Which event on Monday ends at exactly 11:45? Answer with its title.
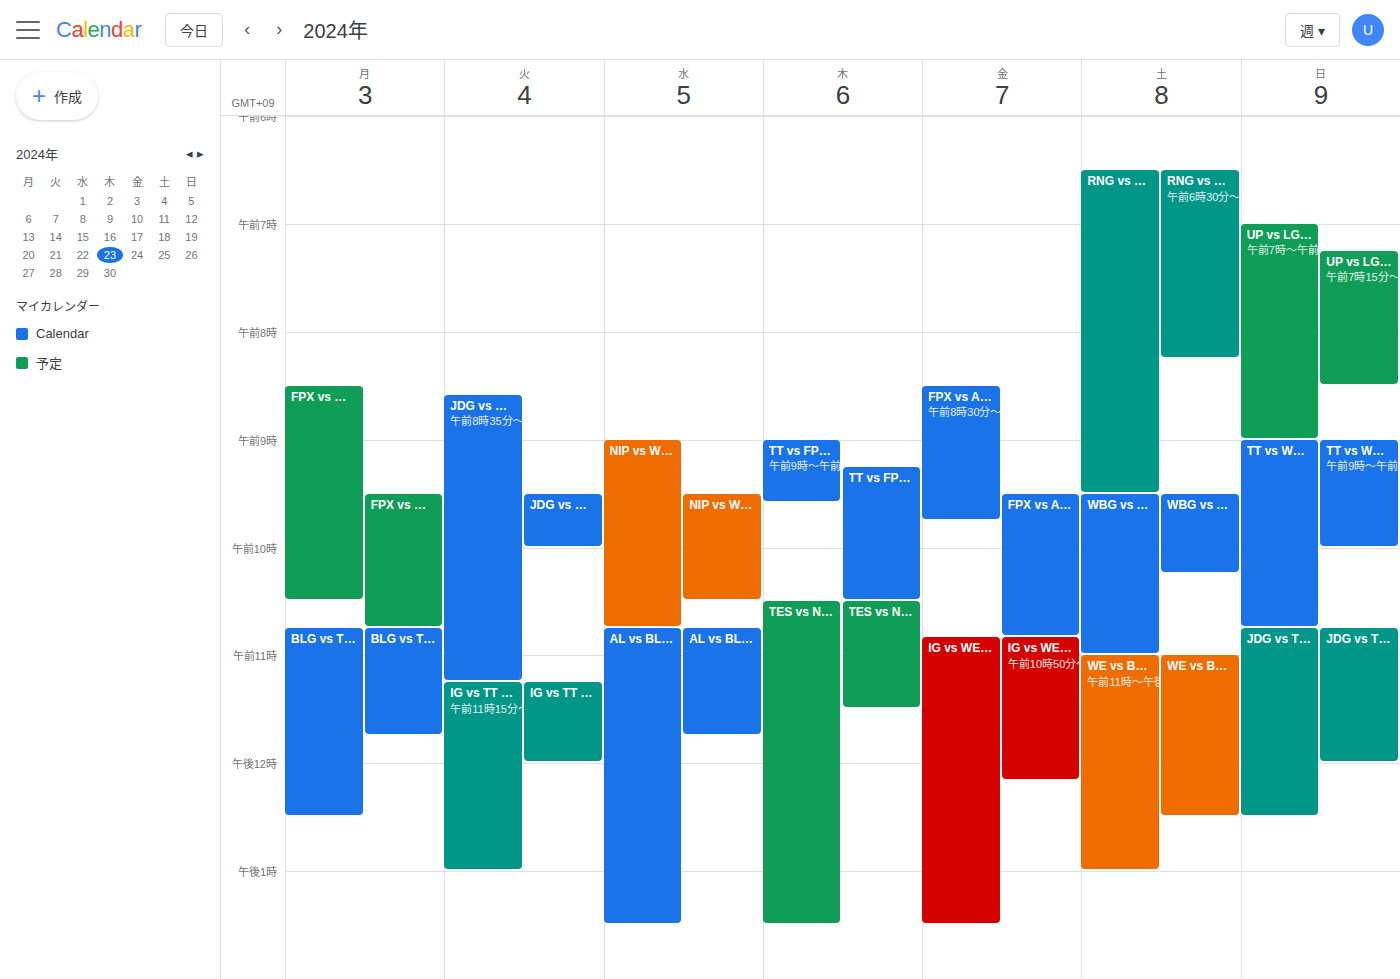
"BLG vs TT 1 : 0"